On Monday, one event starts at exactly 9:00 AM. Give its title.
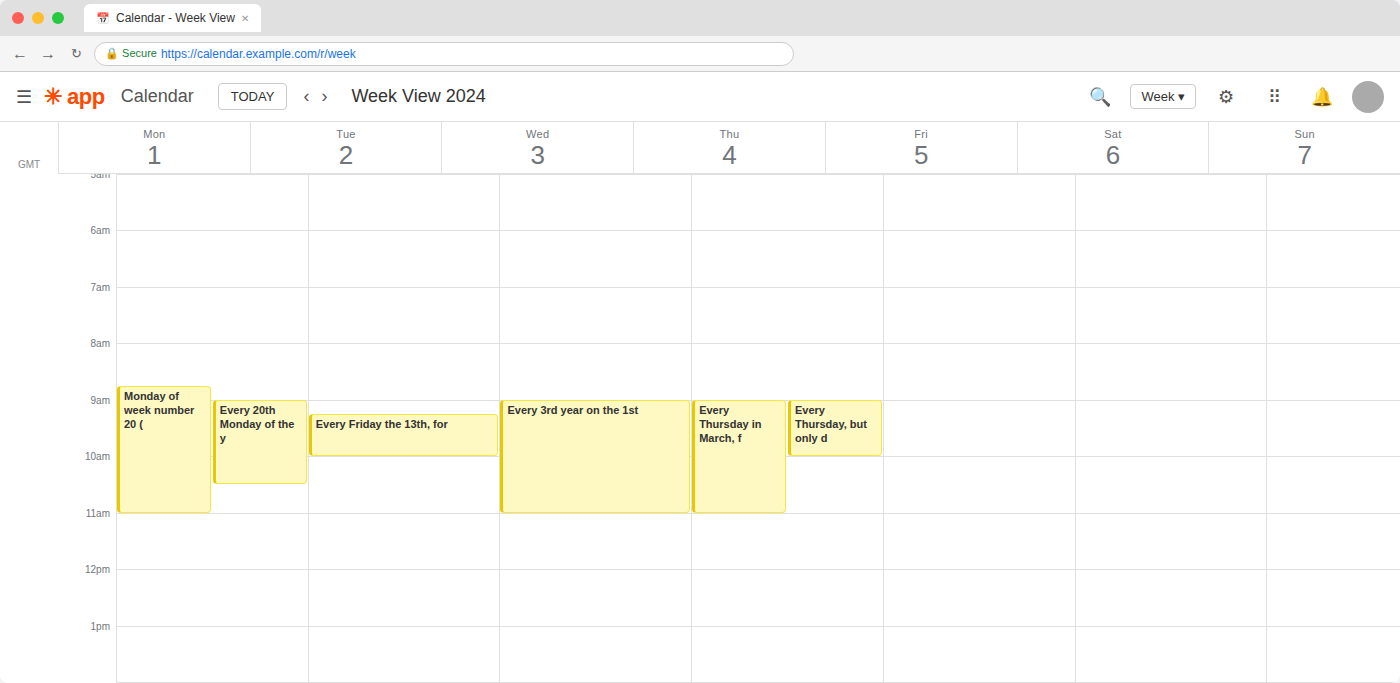
"Every 20th Monday of the y"